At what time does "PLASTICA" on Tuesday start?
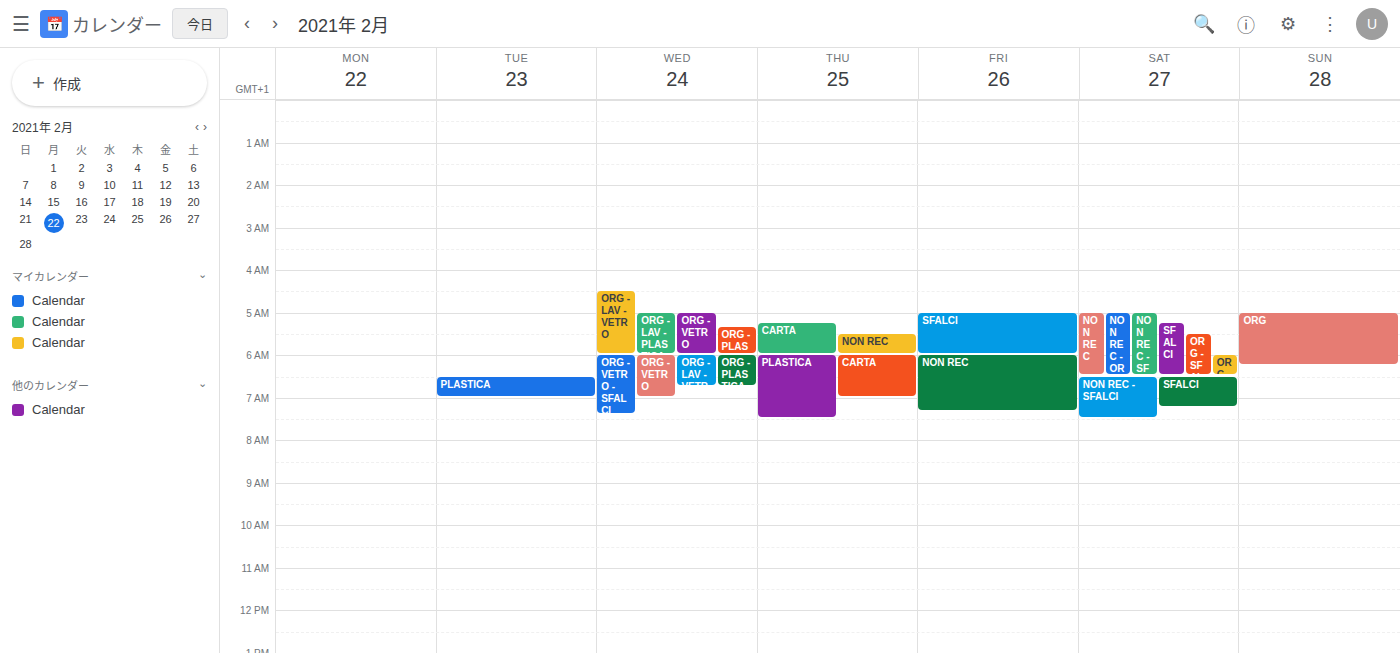
6:30 AM